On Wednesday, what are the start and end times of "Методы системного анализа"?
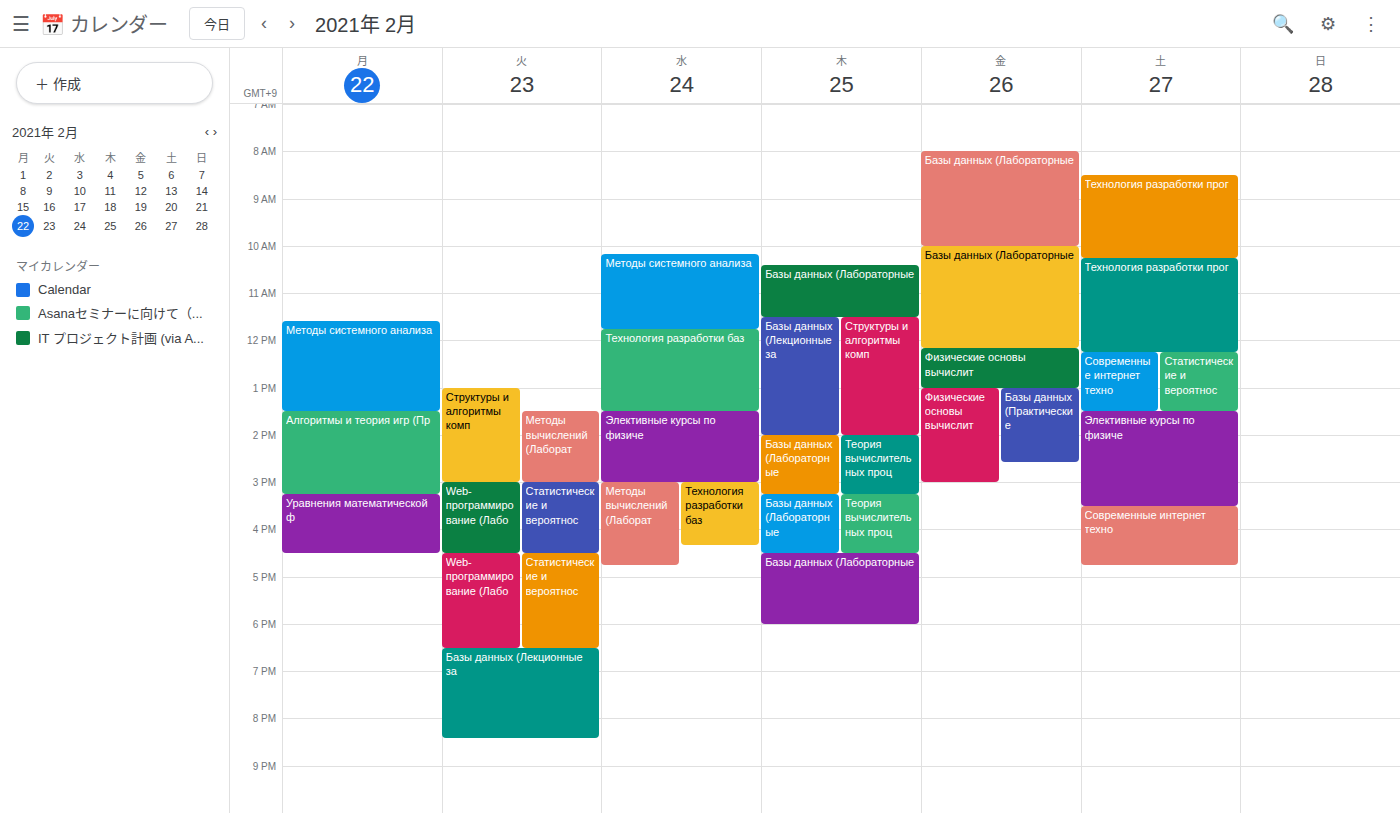
10:10 AM to 11:45 AM